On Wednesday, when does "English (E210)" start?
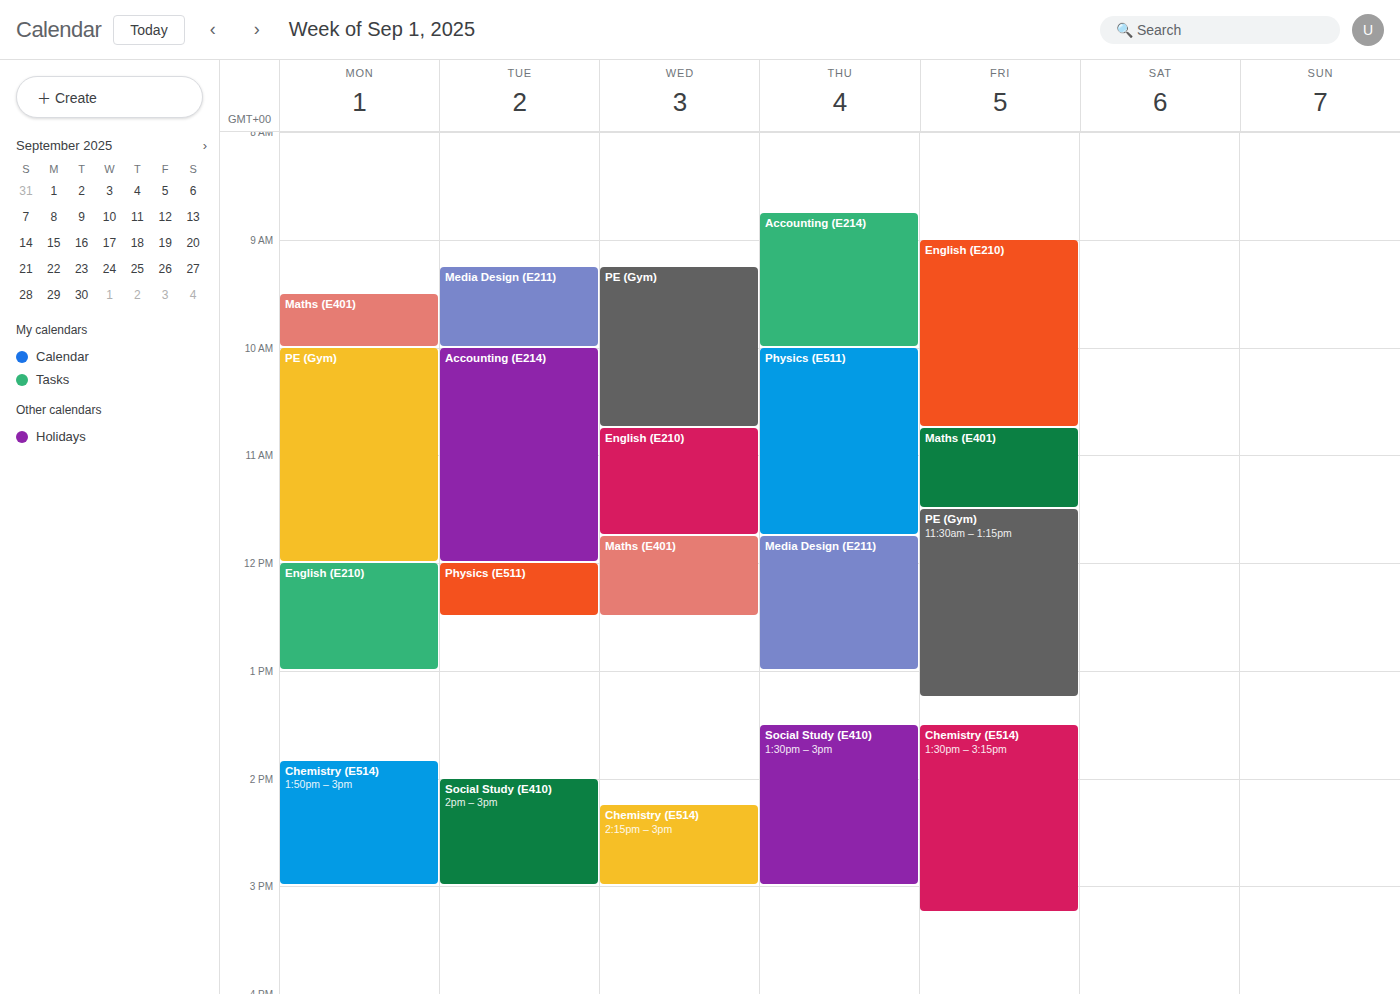
10:45 AM